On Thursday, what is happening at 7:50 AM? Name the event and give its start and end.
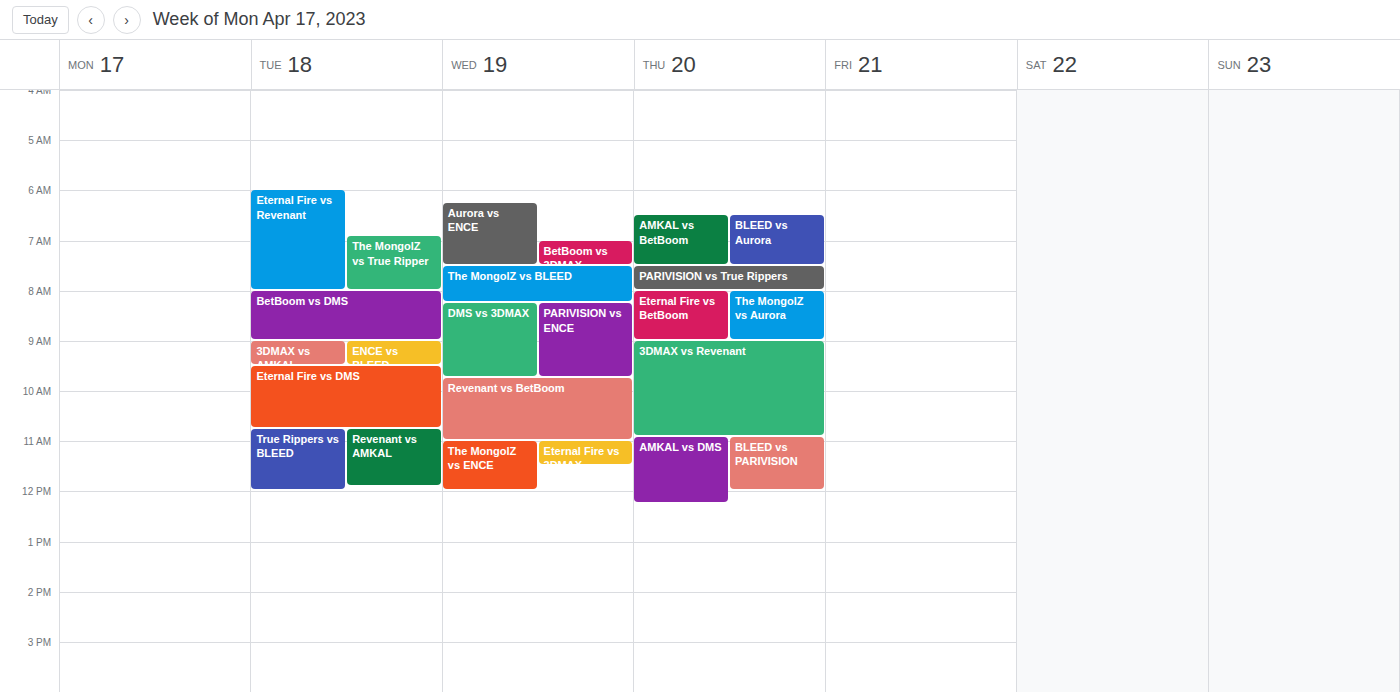
"PARIVISION vs True Rippers", 7:30 AM to 8:00 AM